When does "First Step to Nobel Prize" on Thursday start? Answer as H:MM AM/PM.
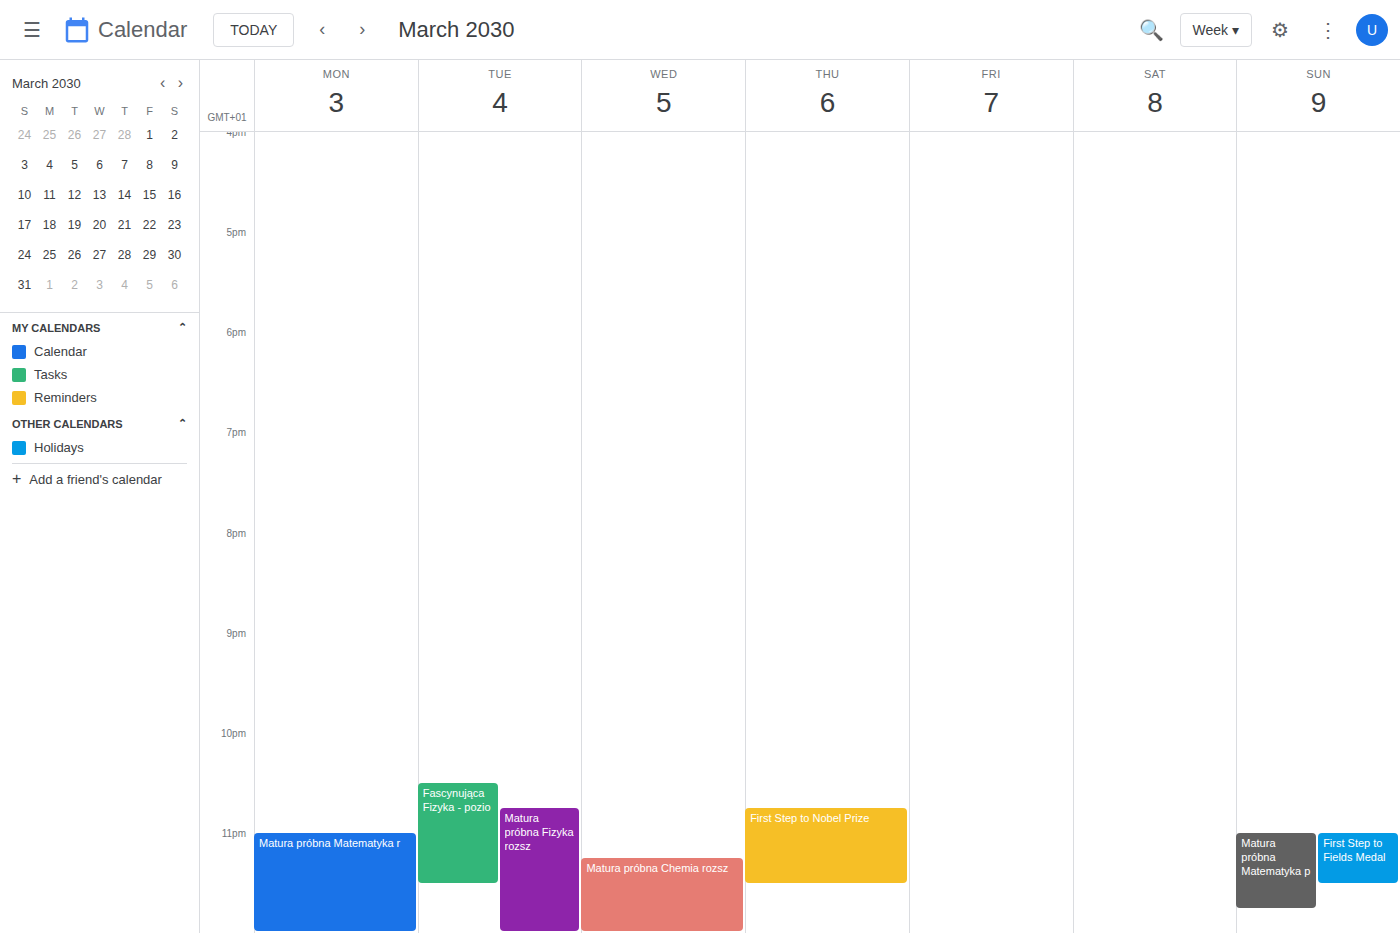
10:45 PM